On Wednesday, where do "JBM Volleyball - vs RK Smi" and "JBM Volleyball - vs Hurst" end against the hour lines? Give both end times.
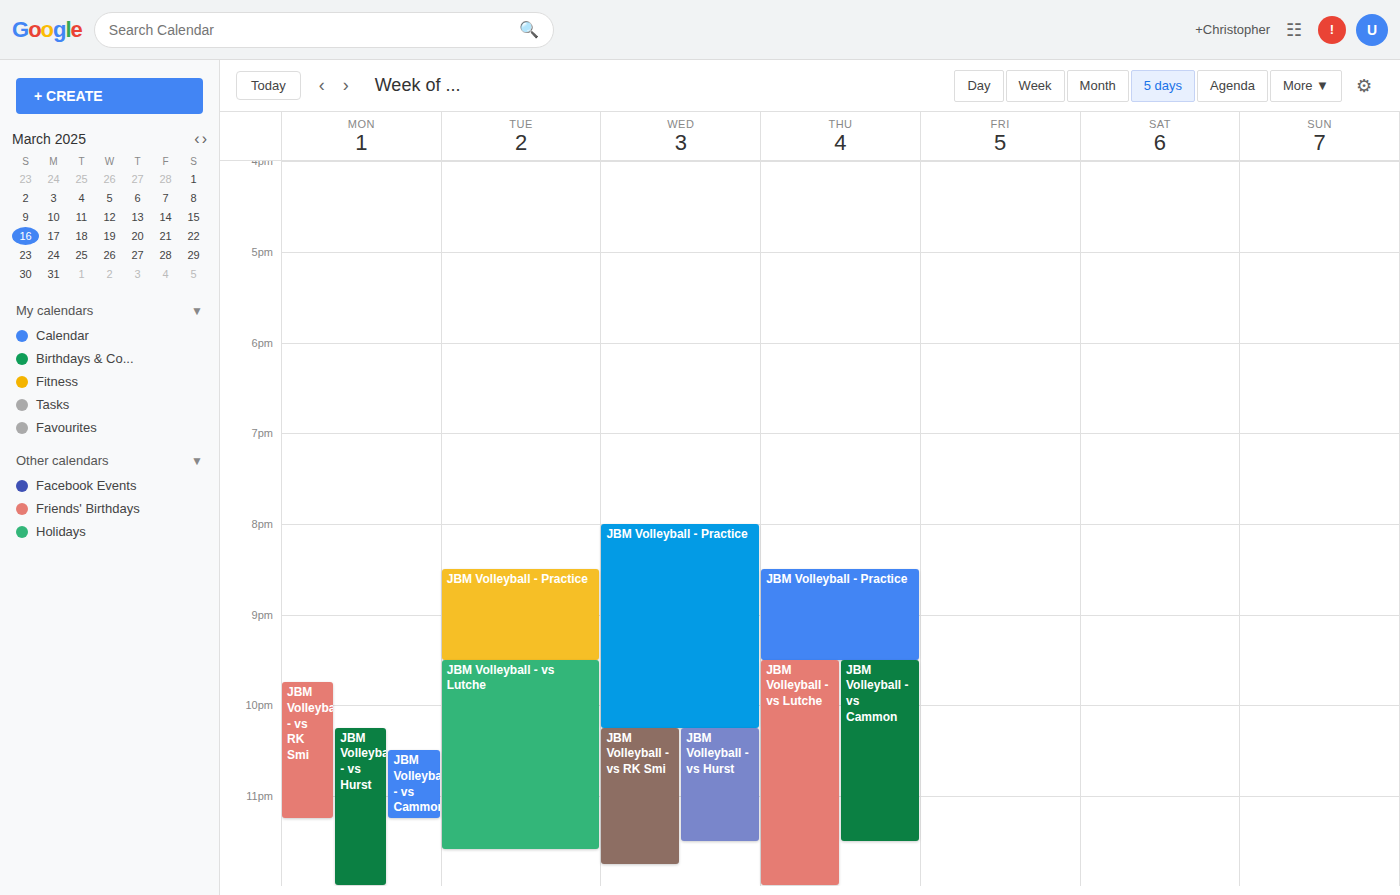
"JBM Volleyball - vs RK Smi": 11:45 PM, neither: three quarters of the way from the 11 PM line to the 12 AM line. "JBM Volleyball - vs Hurst": 11:30 PM, halfway between the 11 PM and 12 AM lines.